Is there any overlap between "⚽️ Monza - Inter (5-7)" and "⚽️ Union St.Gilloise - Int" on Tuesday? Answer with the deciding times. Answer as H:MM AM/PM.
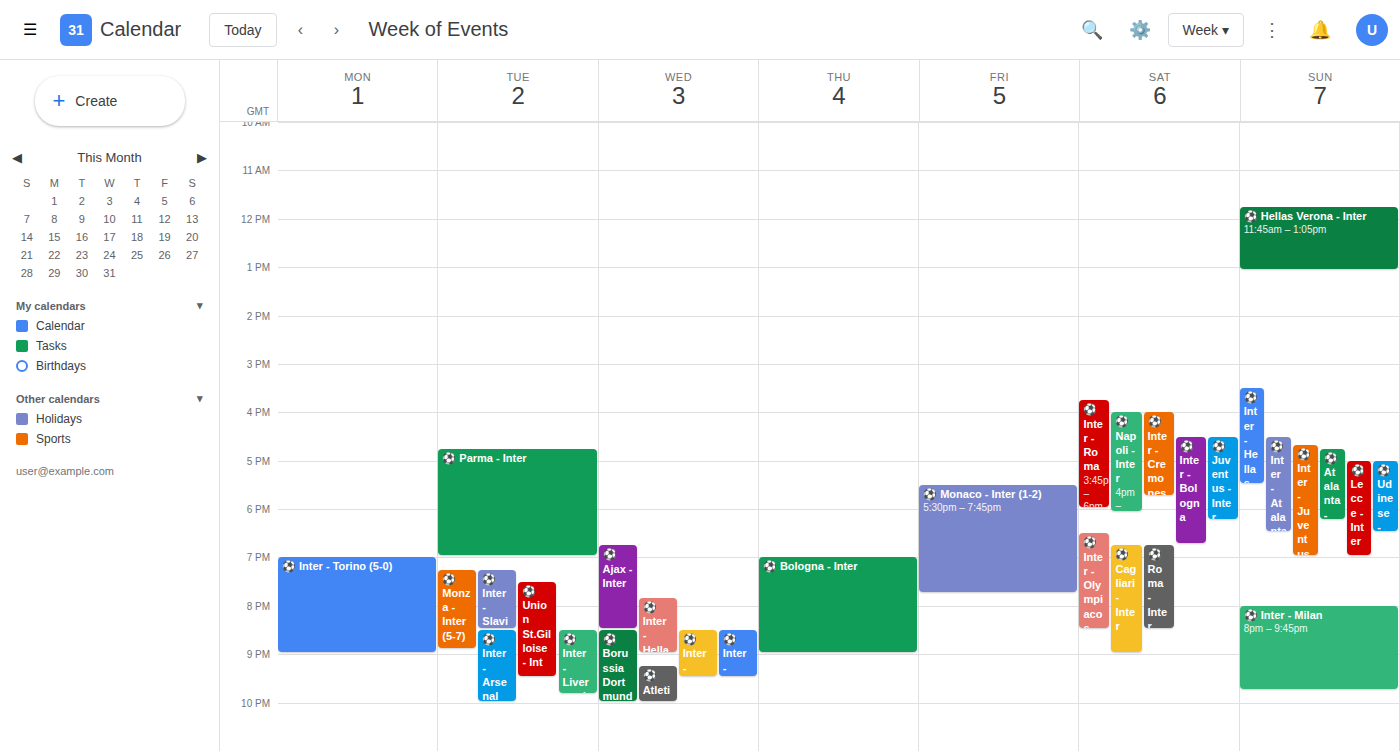
"⚽️ Union St.Gilloise - Int" starts at 7:30 PM, before "⚽️ Monza - Inter (5-7)" ends at 8:55 PM -- they overlap.